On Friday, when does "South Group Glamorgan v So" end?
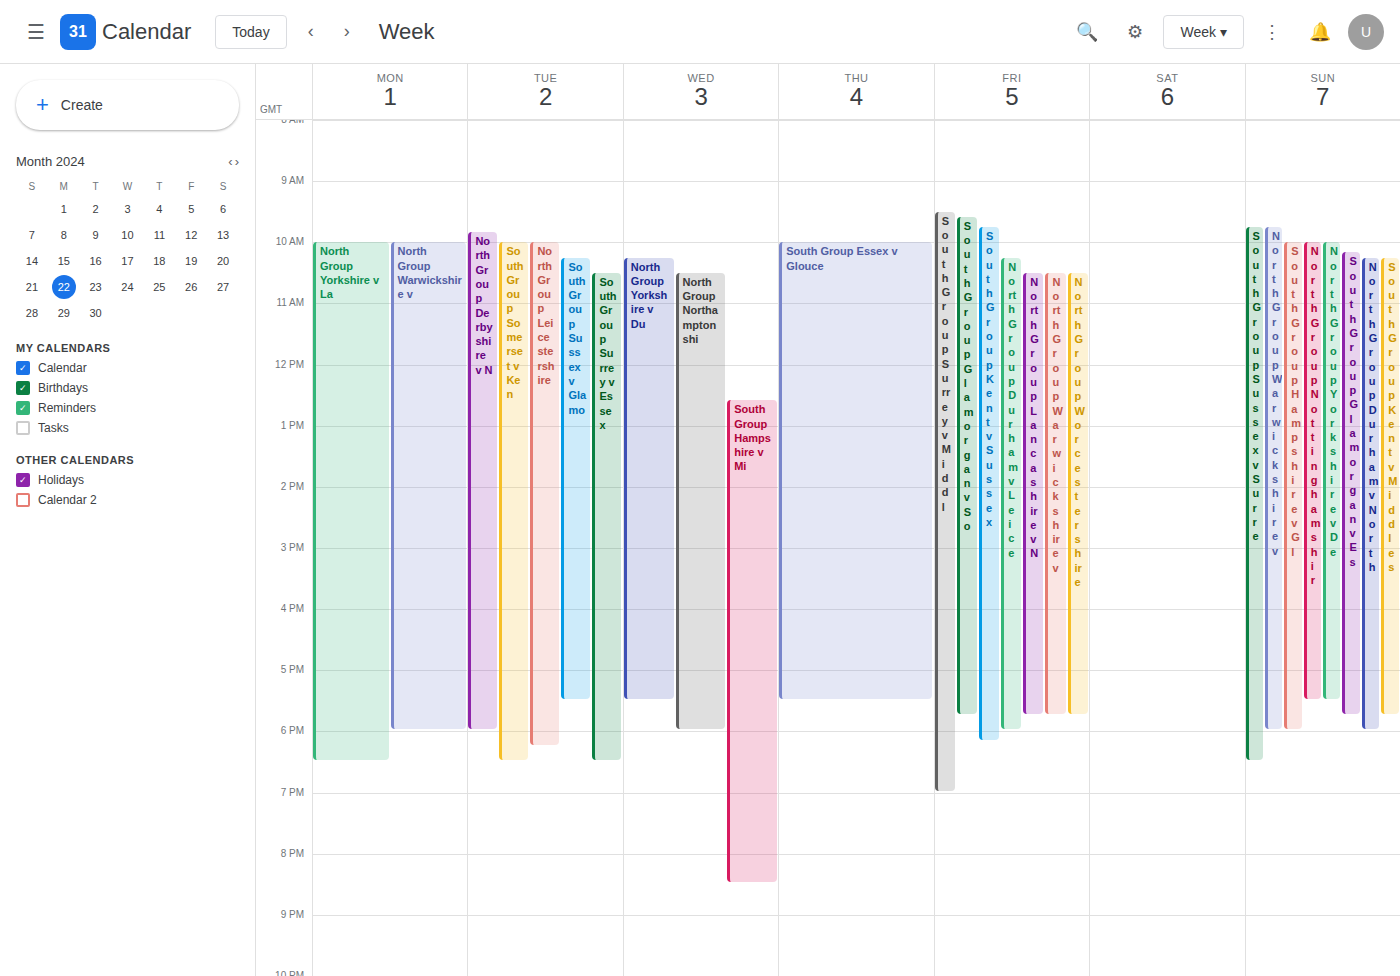
17:45